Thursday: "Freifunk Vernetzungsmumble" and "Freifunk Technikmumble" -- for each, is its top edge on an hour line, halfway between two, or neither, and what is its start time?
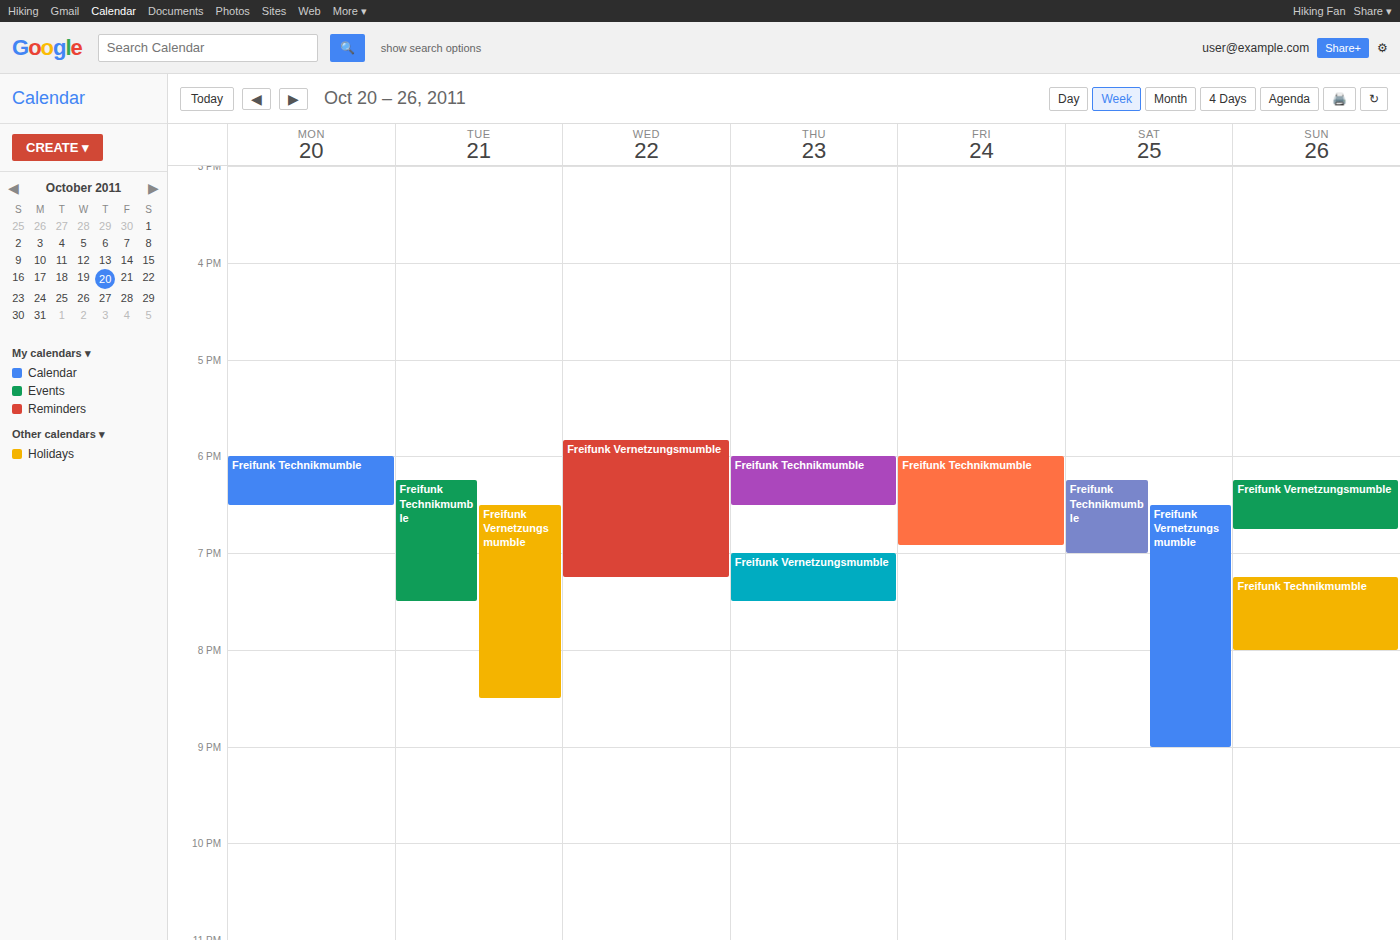
"Freifunk Vernetzungsmumble": 7:00 PM, exactly on the 7 PM line. "Freifunk Technikmumble": 6:00 PM, exactly on the 6 PM line.